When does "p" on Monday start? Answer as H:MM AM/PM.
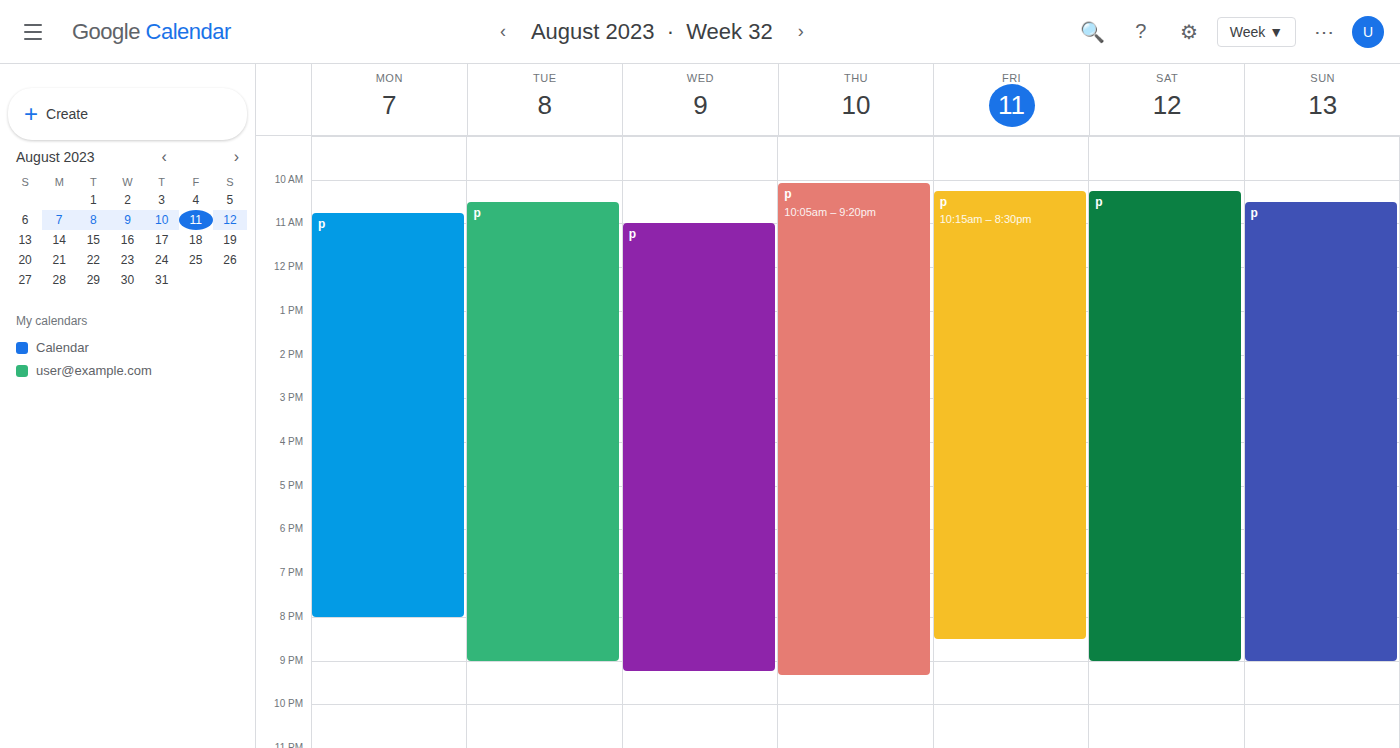
10:45 AM